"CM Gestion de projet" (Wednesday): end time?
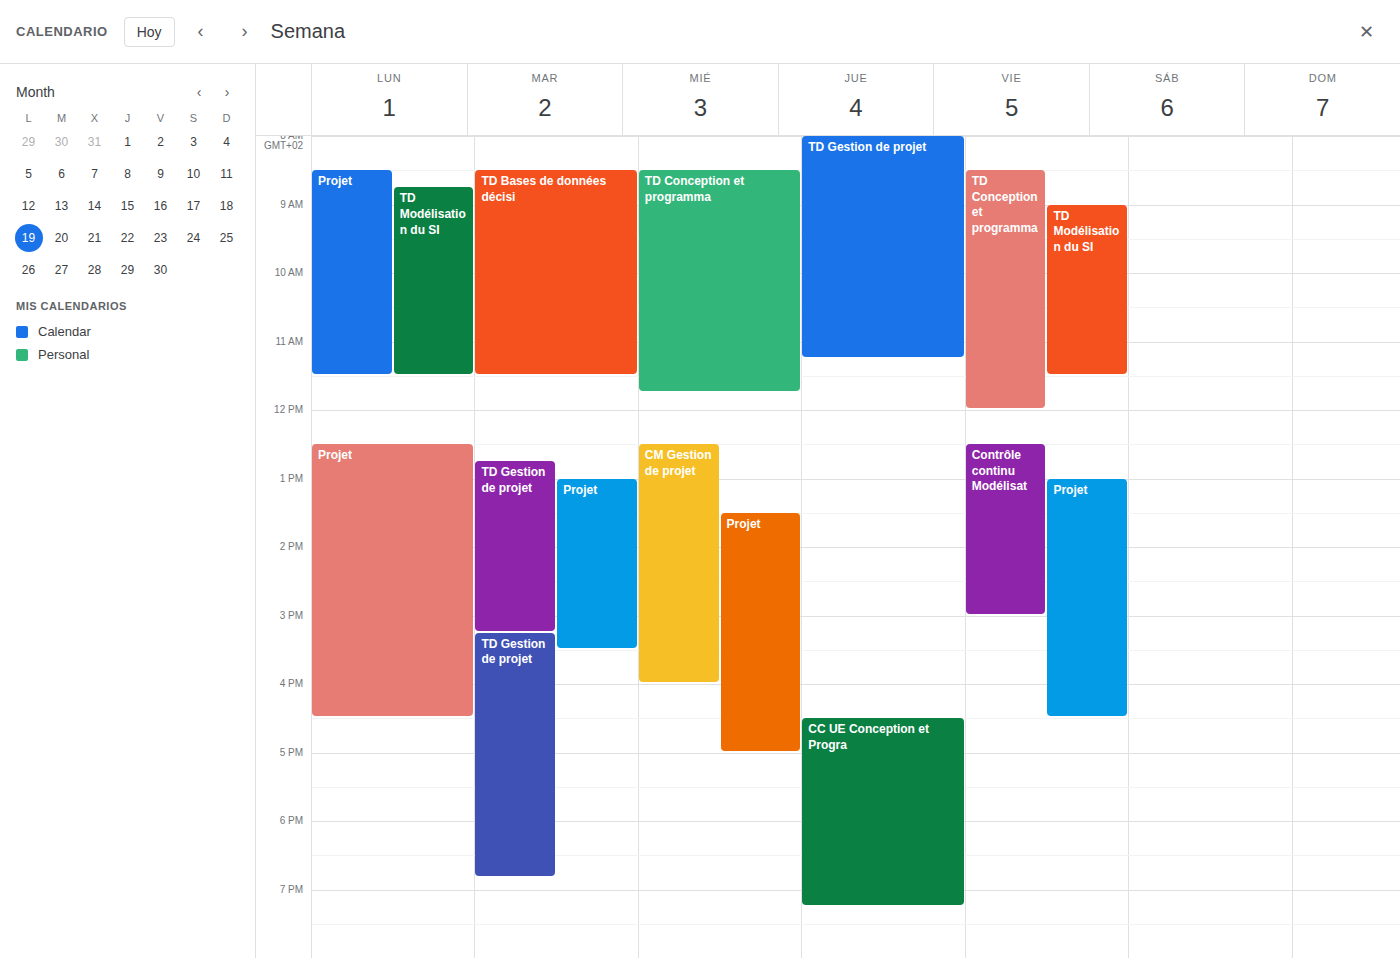
4:00 PM